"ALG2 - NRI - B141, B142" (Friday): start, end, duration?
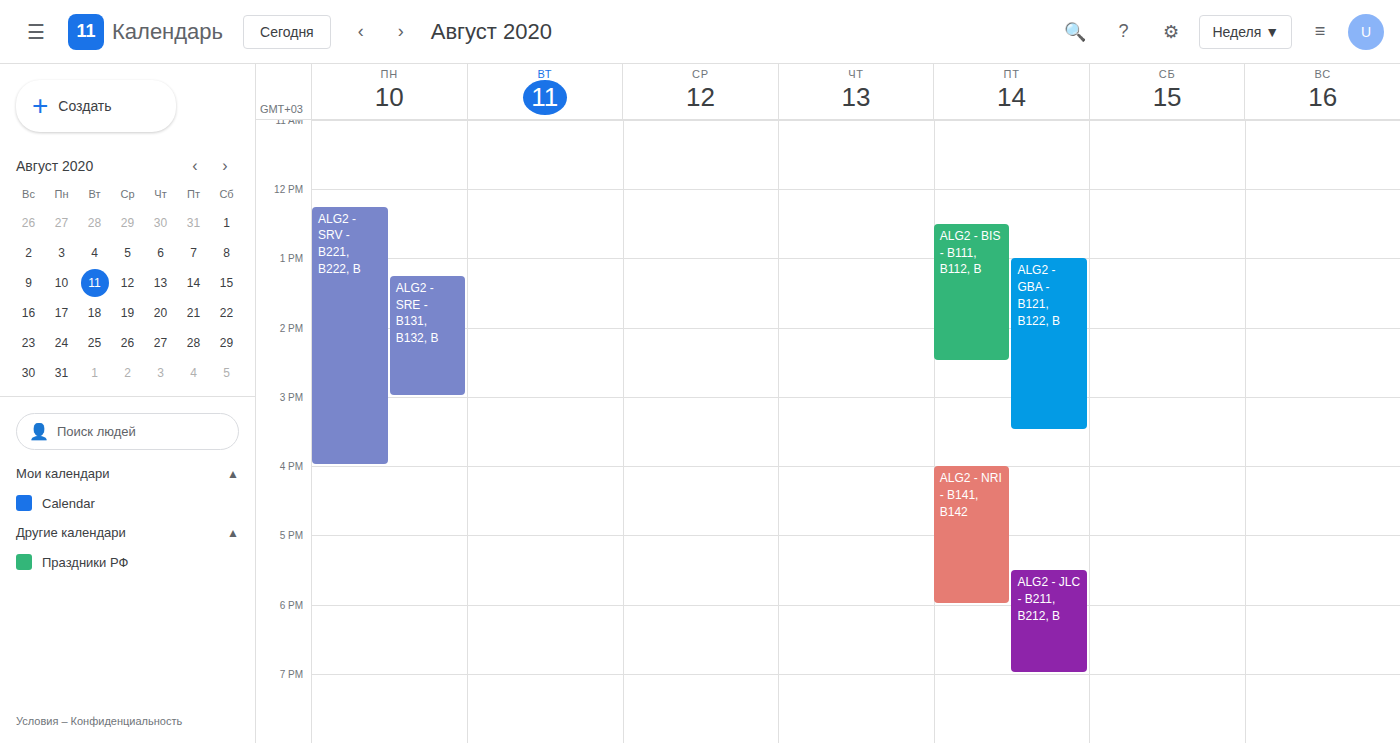
4:00 PM to 6:00 PM, 2 hours